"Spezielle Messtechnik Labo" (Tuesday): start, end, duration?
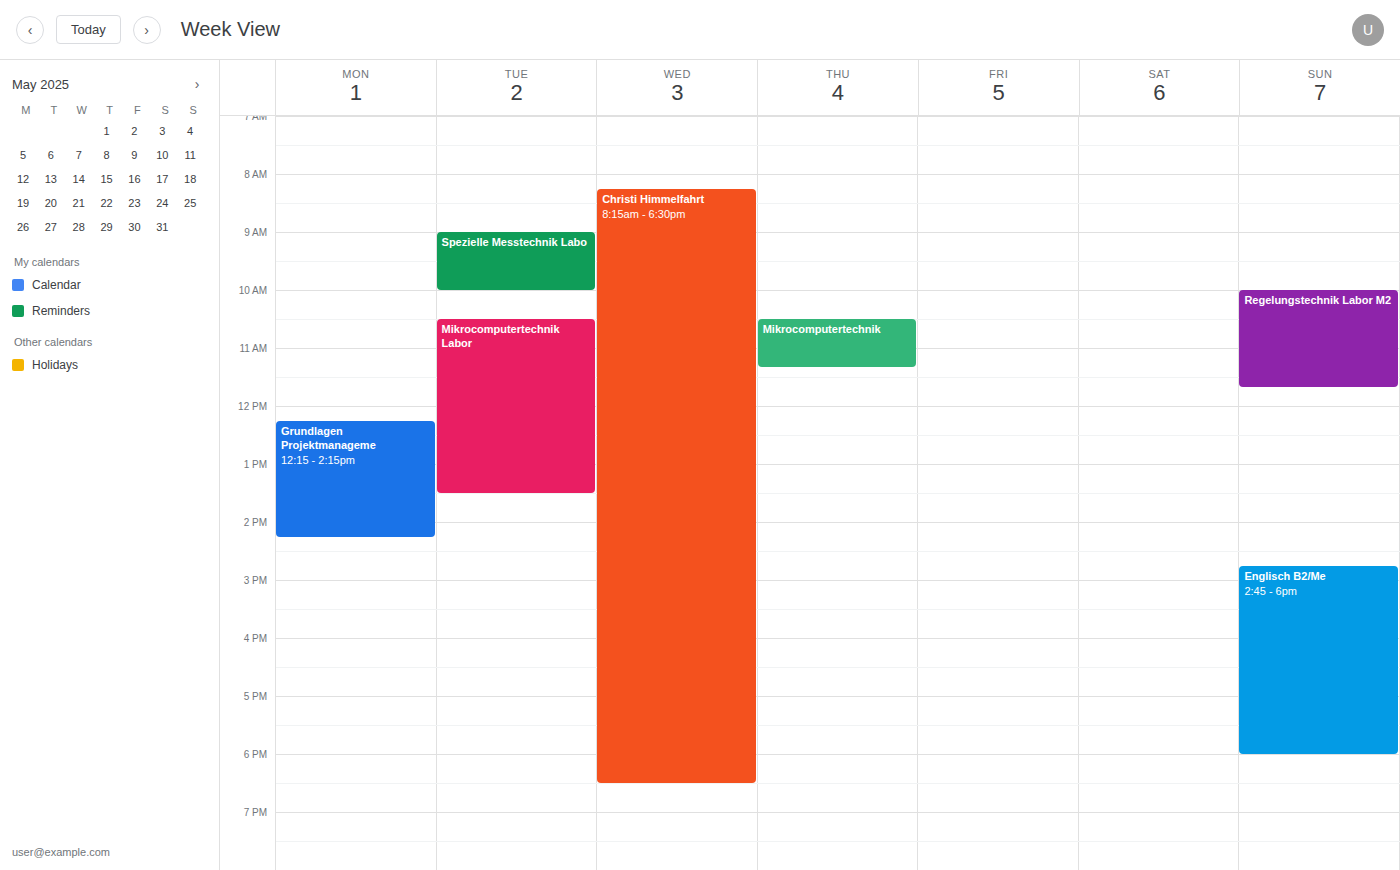
9:00 AM to 10:00 AM, 1 hour